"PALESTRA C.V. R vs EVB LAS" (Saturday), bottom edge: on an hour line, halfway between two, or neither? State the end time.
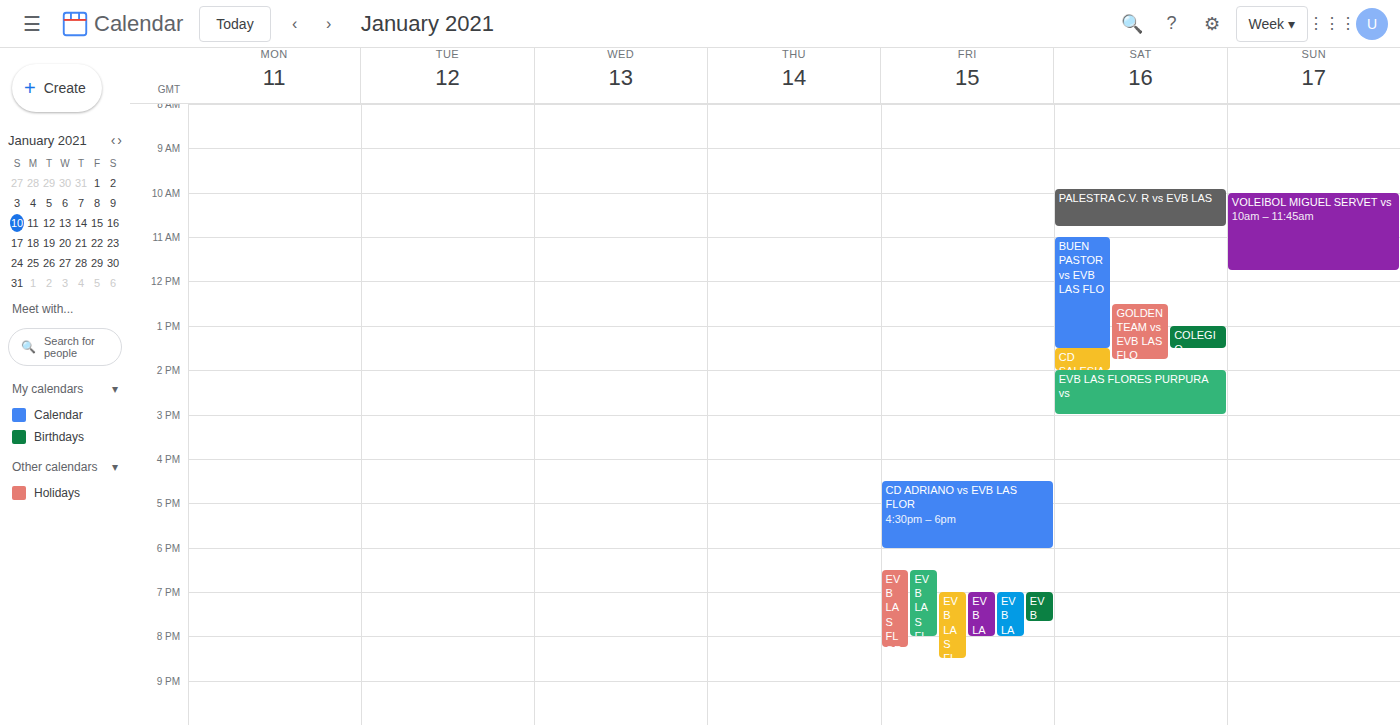
10:45 AM -- neither: three quarters of the way from the 10 AM line to the 11 AM line.